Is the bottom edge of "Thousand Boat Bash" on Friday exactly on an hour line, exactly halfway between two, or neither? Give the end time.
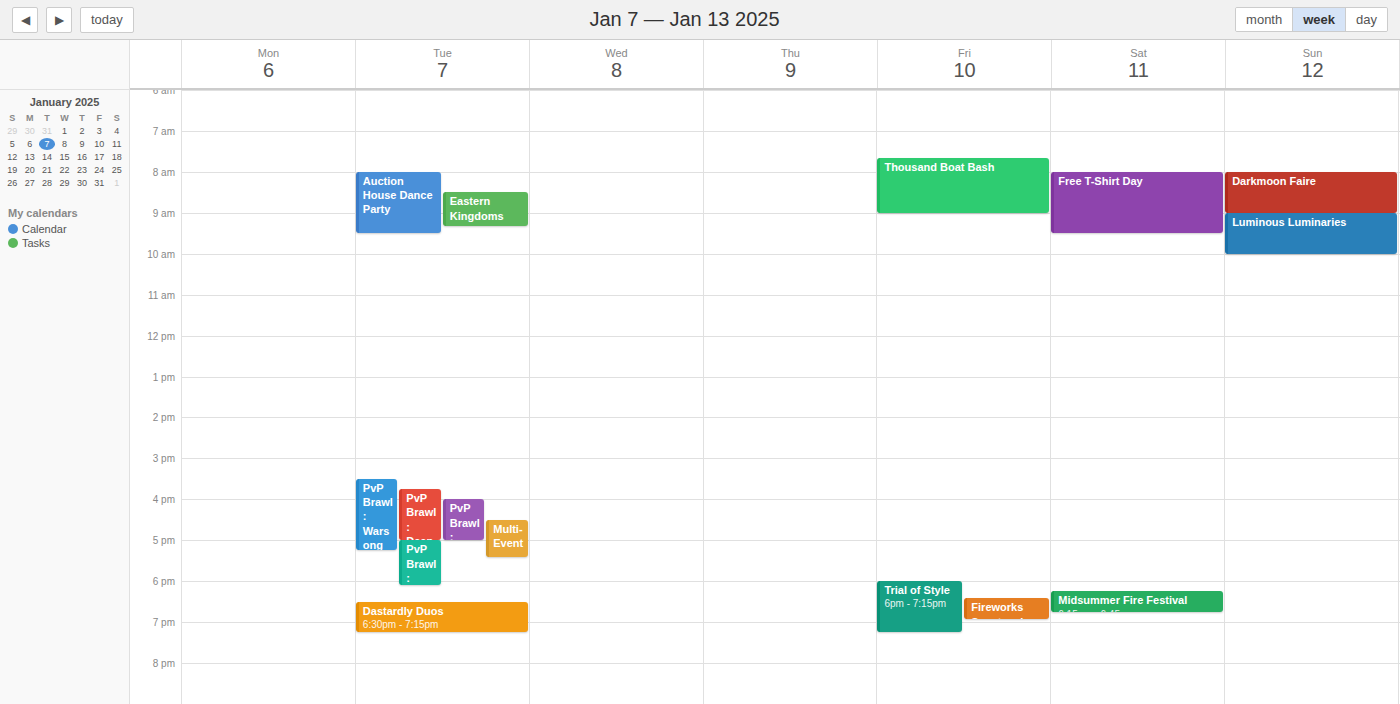
09:00 -- exactly on the 09:00 line.